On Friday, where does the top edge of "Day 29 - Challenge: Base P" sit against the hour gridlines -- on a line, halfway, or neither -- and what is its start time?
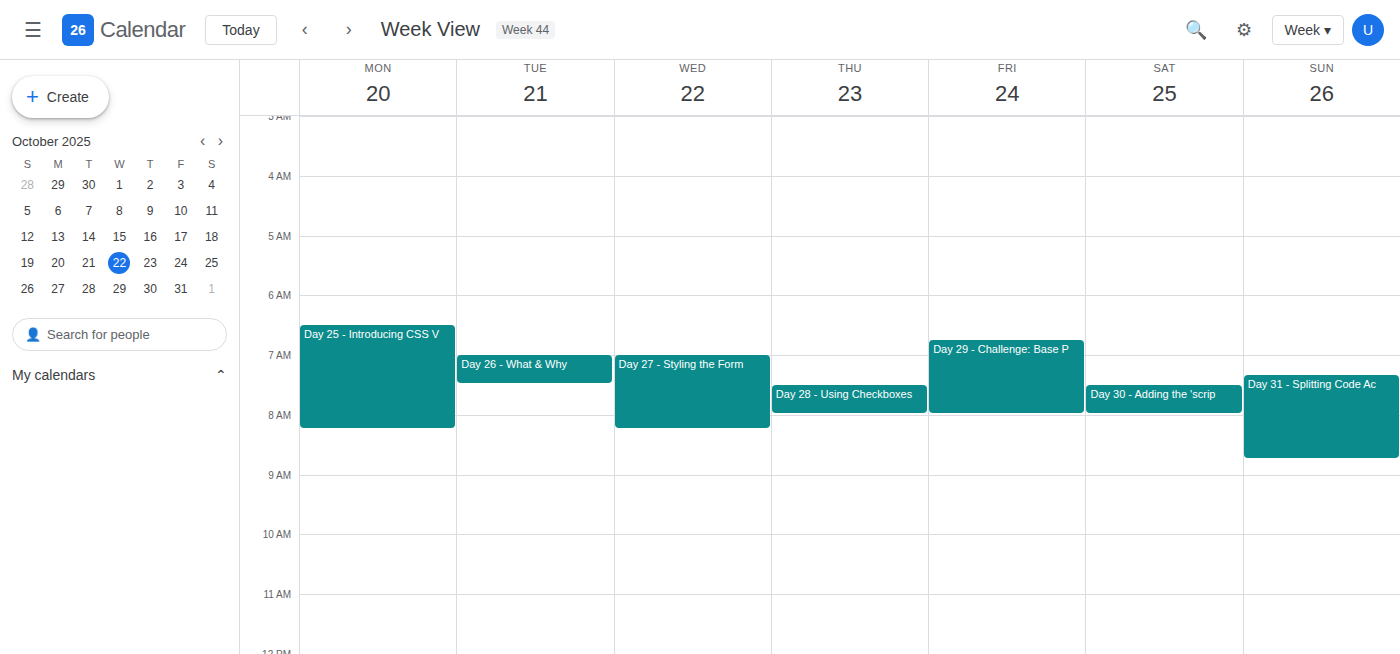
06:45 -- neither: three quarters of the way from the 06:00 line to the 07:00 line.